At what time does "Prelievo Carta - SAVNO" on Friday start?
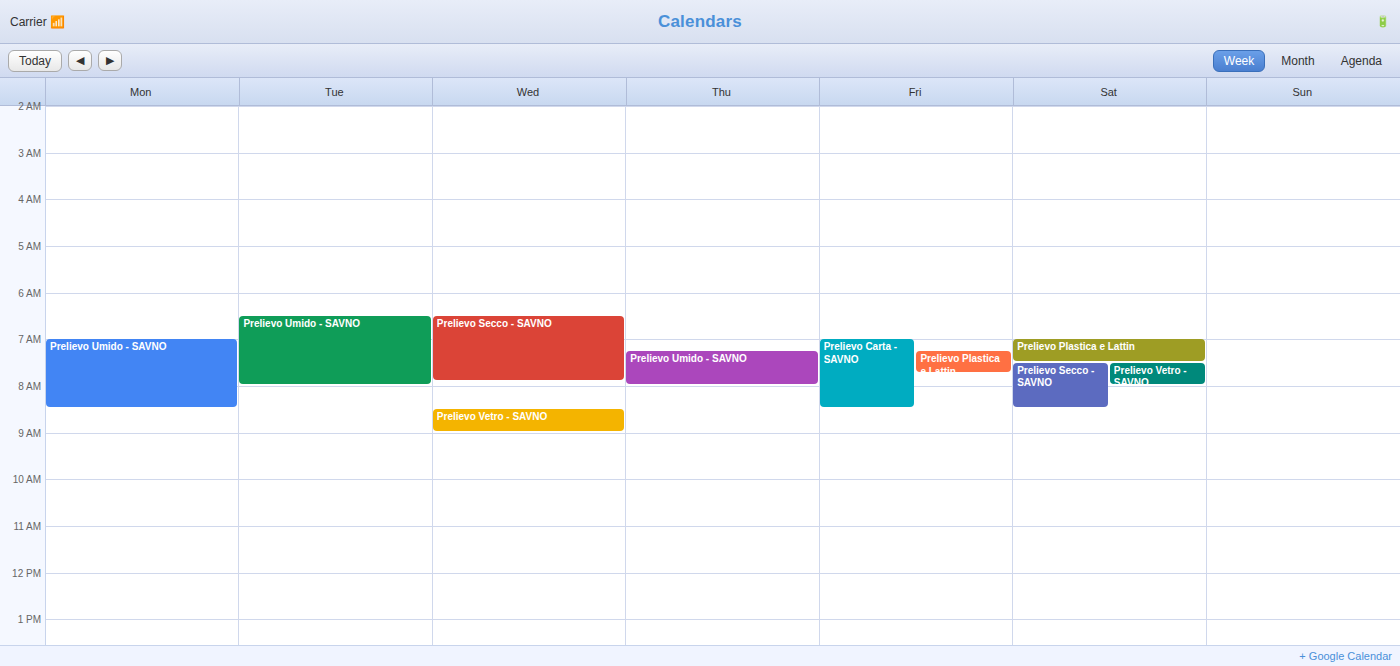
7:00 AM